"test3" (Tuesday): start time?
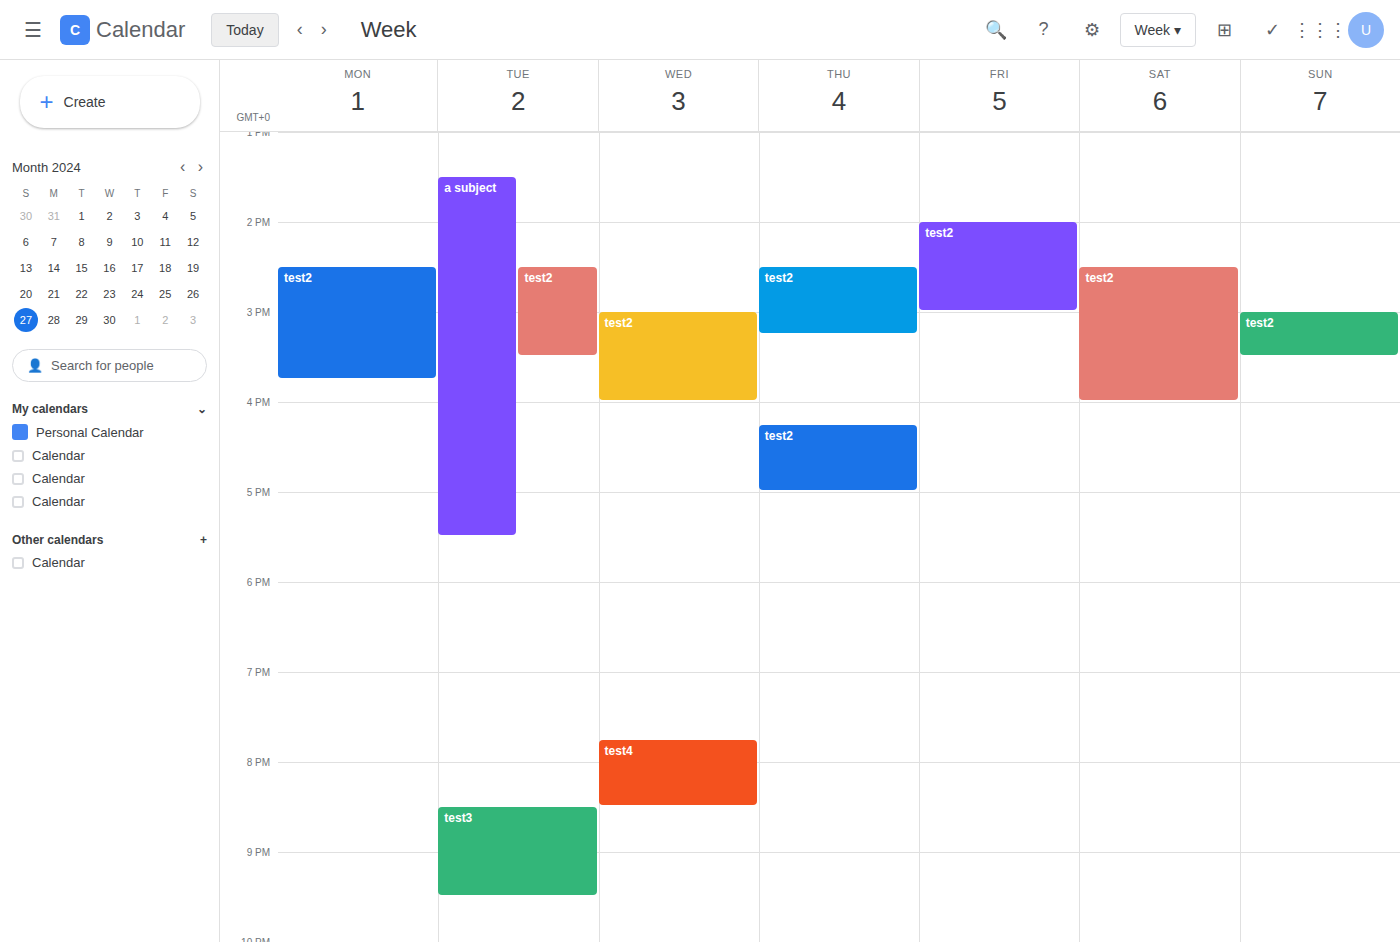
8:30 PM